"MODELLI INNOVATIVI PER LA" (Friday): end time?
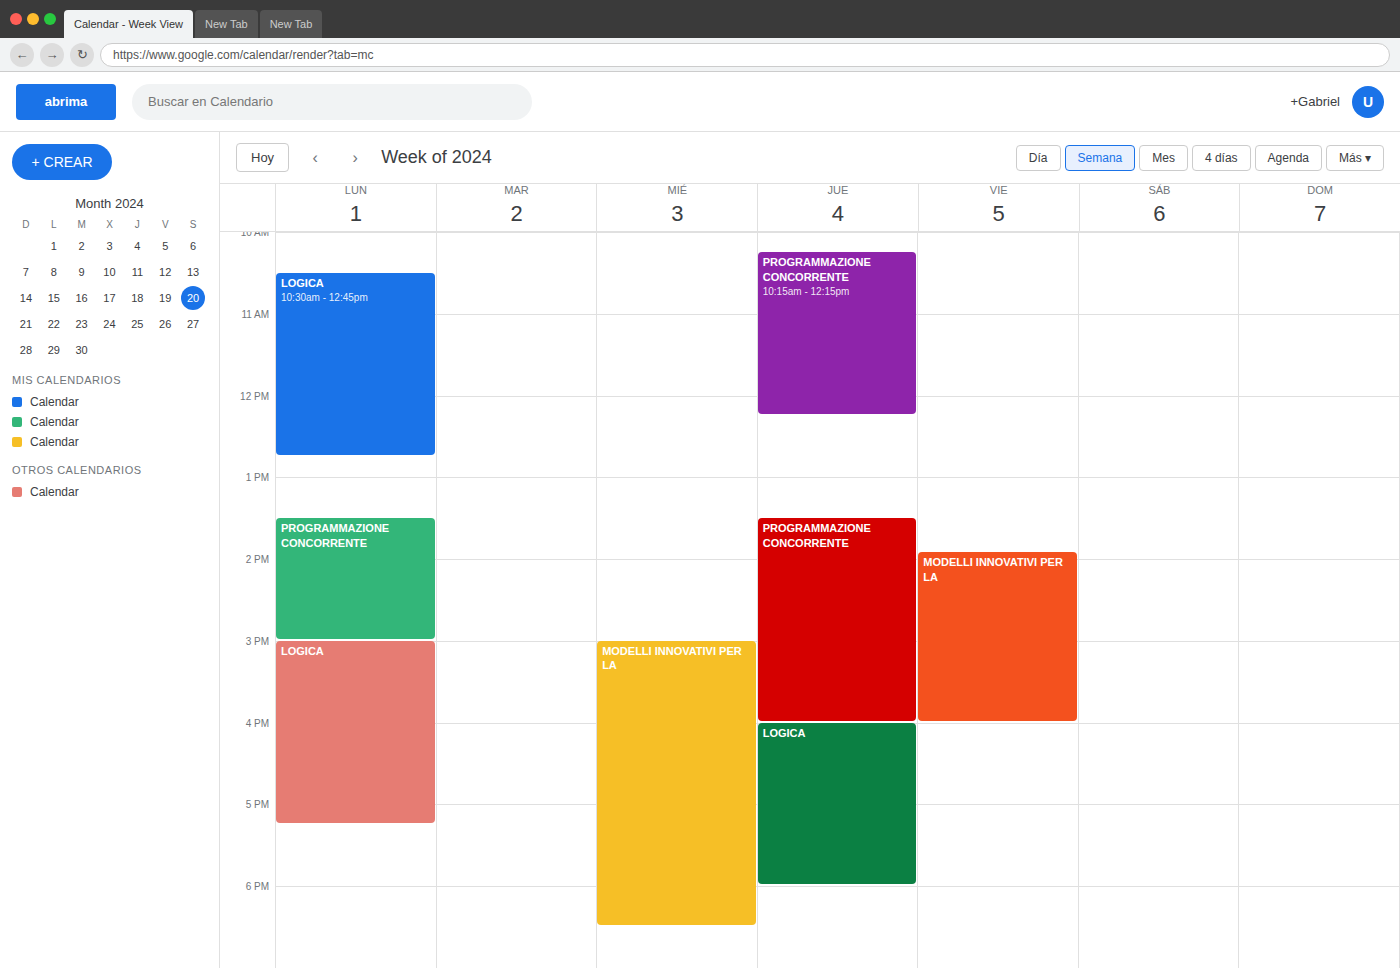
4:00 PM